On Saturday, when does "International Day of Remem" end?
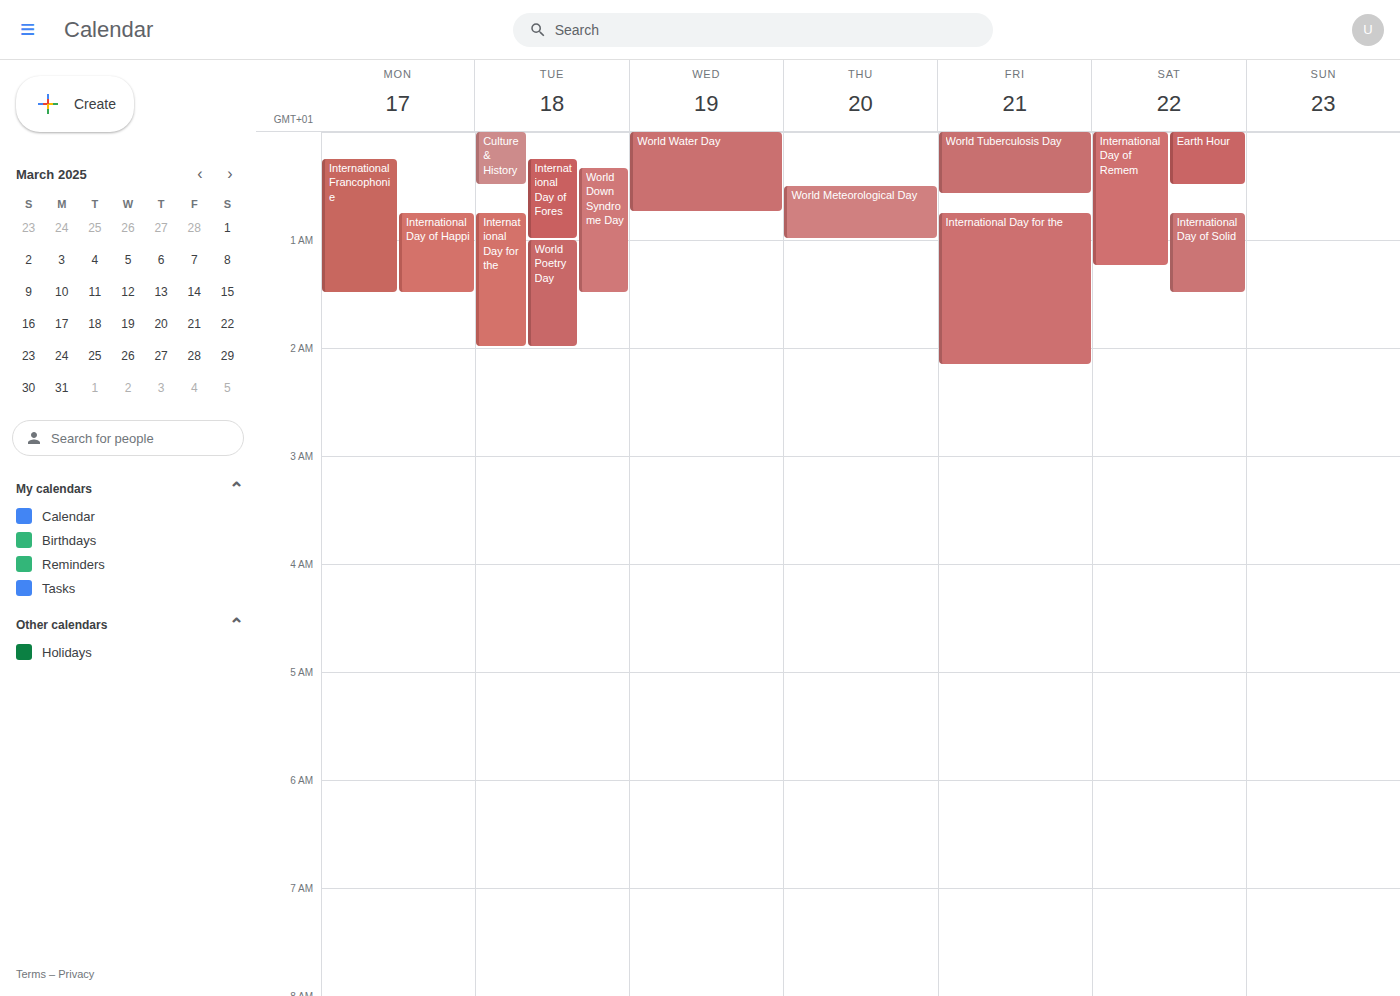
1:15 AM